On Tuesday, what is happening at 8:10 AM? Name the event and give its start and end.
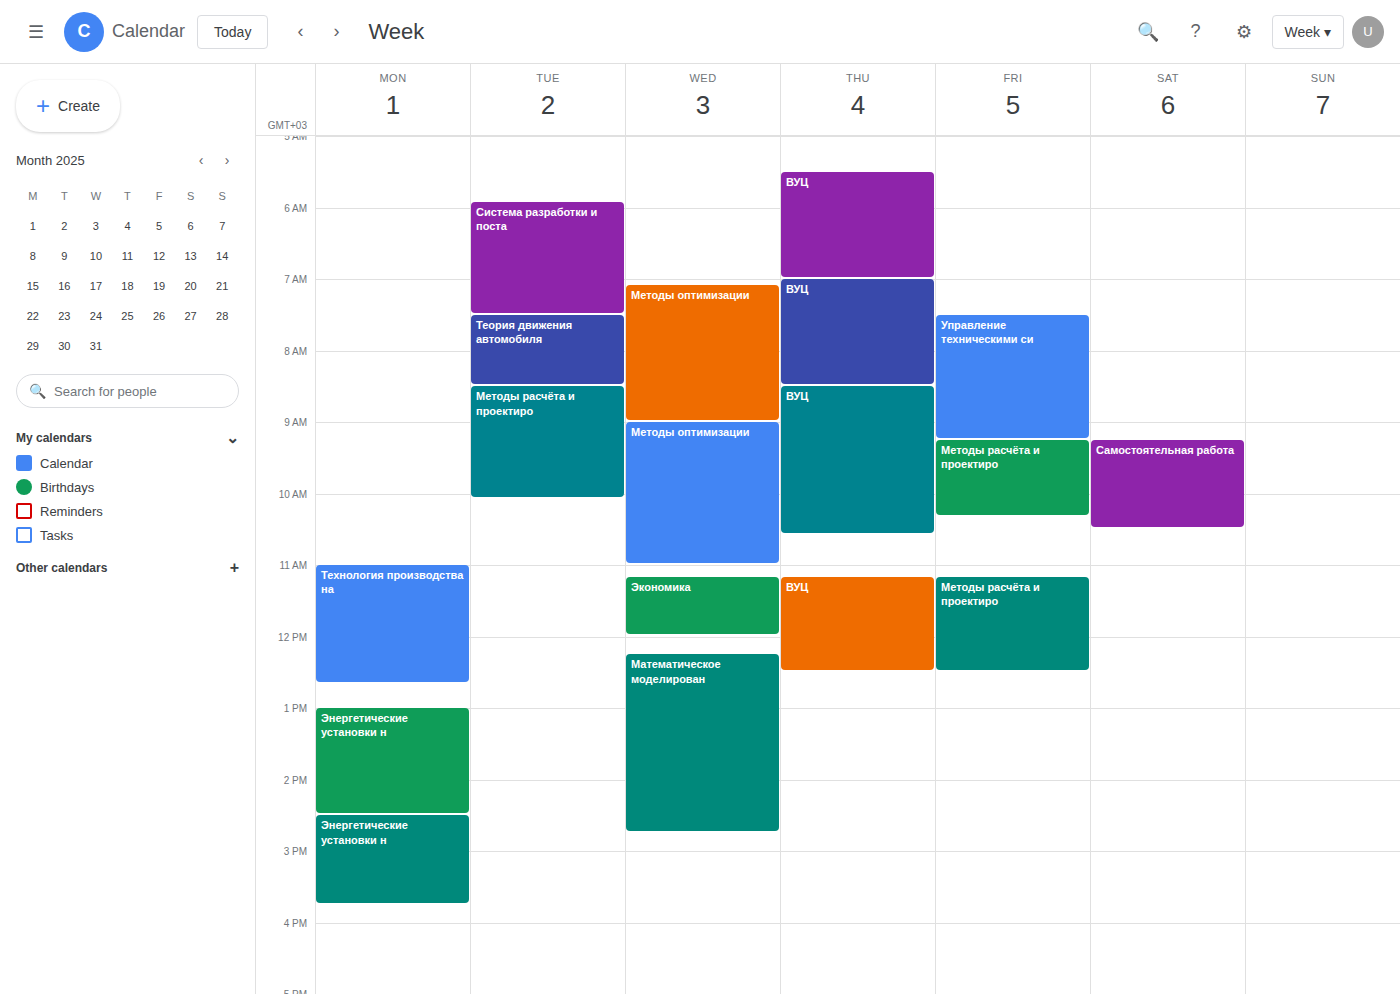
"Теория движения автомобиля", 7:30 AM to 8:30 AM